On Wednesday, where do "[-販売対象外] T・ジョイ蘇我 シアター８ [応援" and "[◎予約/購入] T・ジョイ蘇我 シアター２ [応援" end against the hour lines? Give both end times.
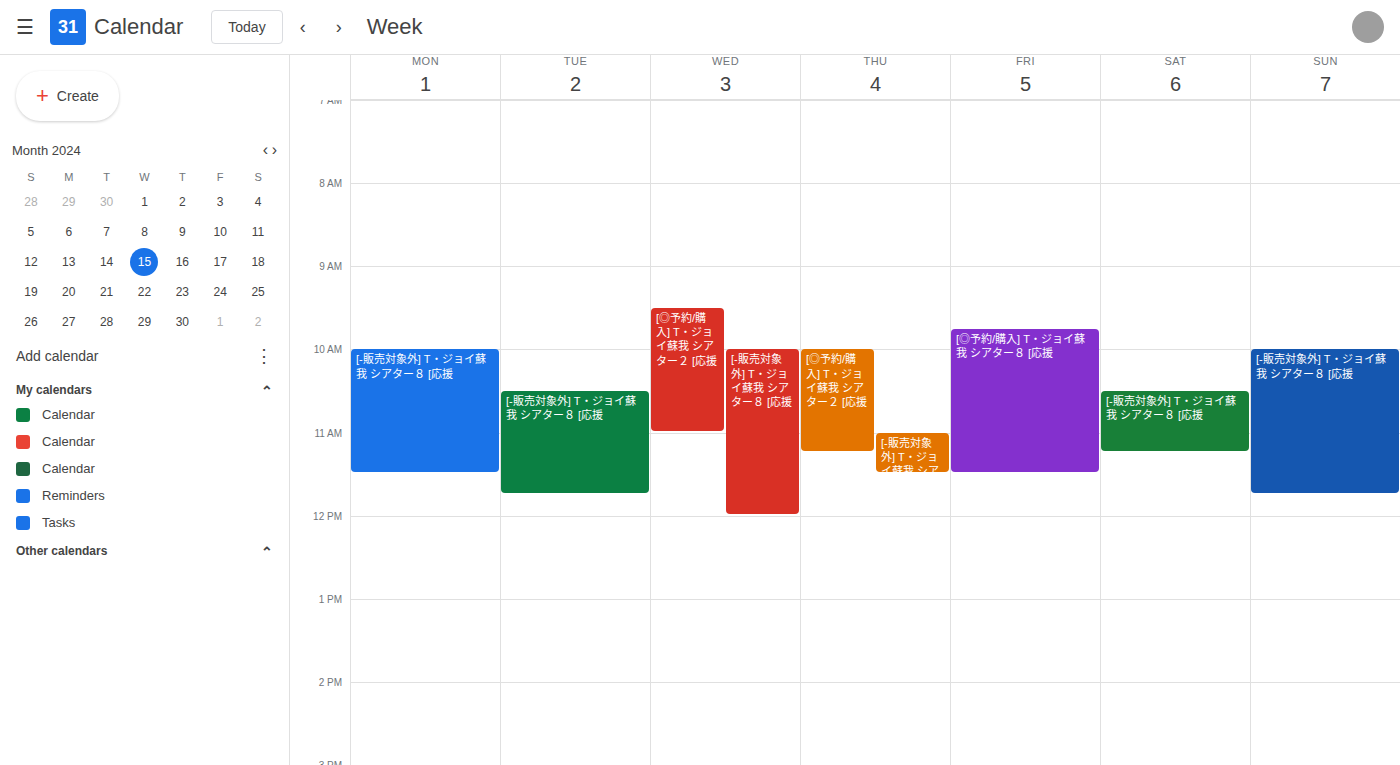
"[-販売対象外] T・ジョイ蘇我 シアター８ [応援": 12:00 PM, exactly on the 12 PM line. "[◎予約/購入] T・ジョイ蘇我 シアター２ [応援": 11:00 AM, exactly on the 11 AM line.